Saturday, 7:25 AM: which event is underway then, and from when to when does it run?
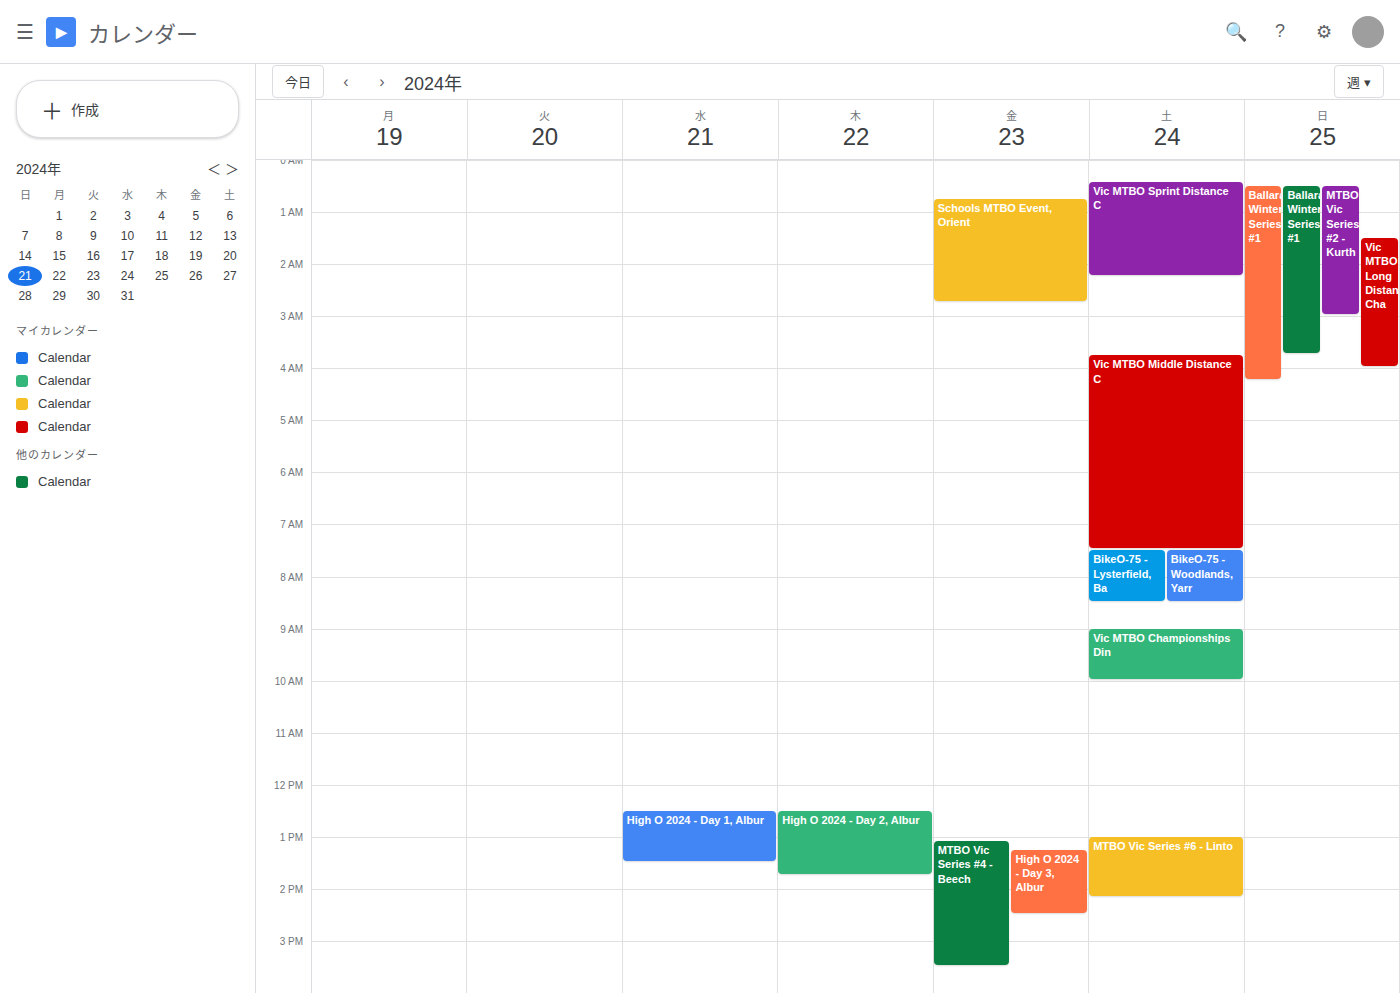
"Vic MTBO Middle Distance C", 3:45 AM to 7:30 AM